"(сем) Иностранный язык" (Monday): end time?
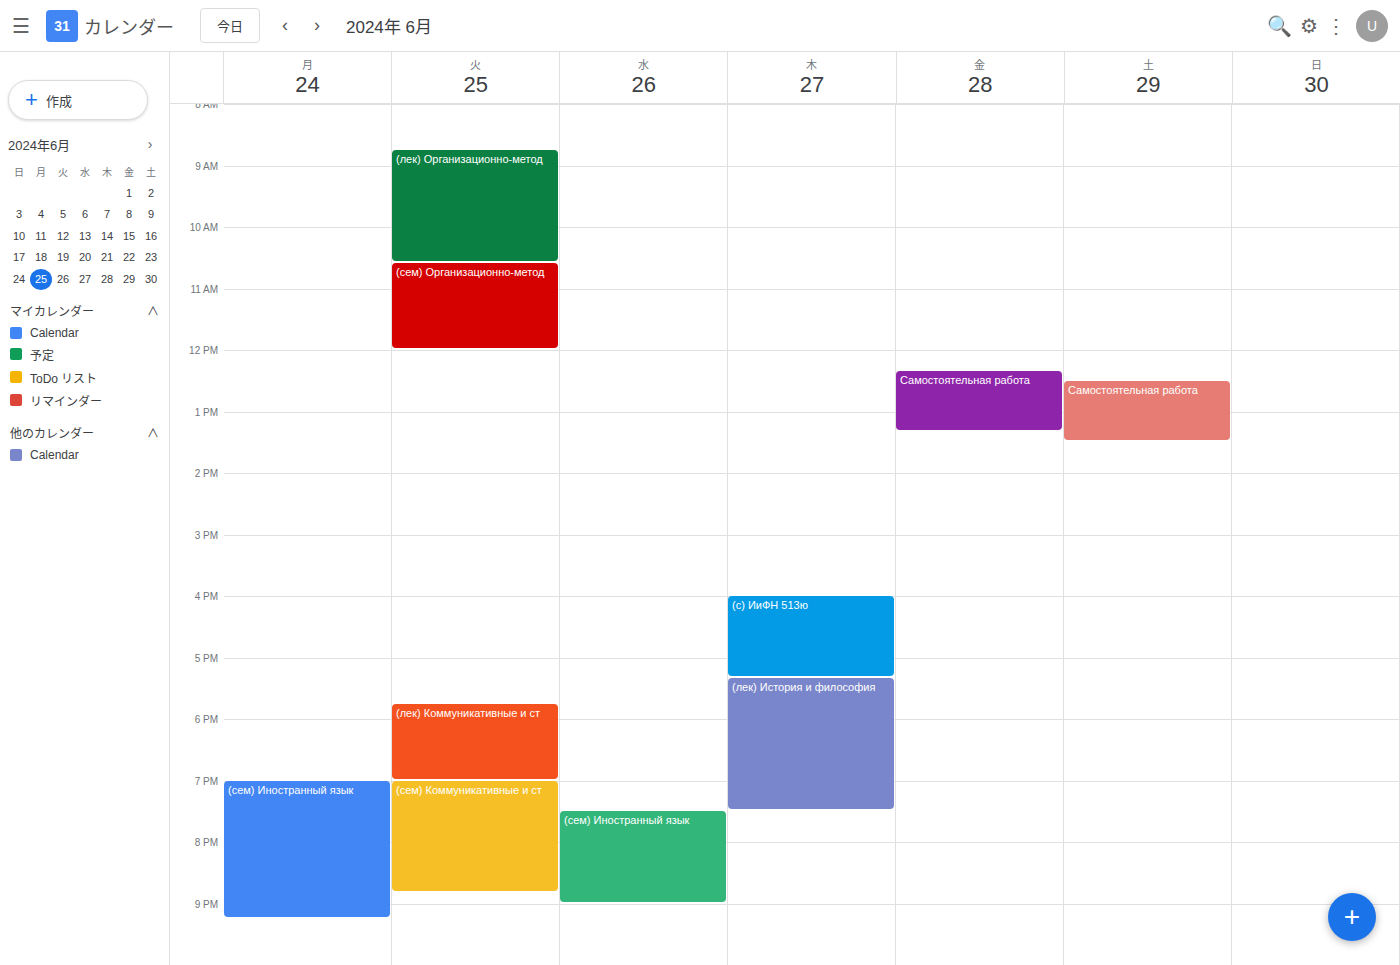
21:15